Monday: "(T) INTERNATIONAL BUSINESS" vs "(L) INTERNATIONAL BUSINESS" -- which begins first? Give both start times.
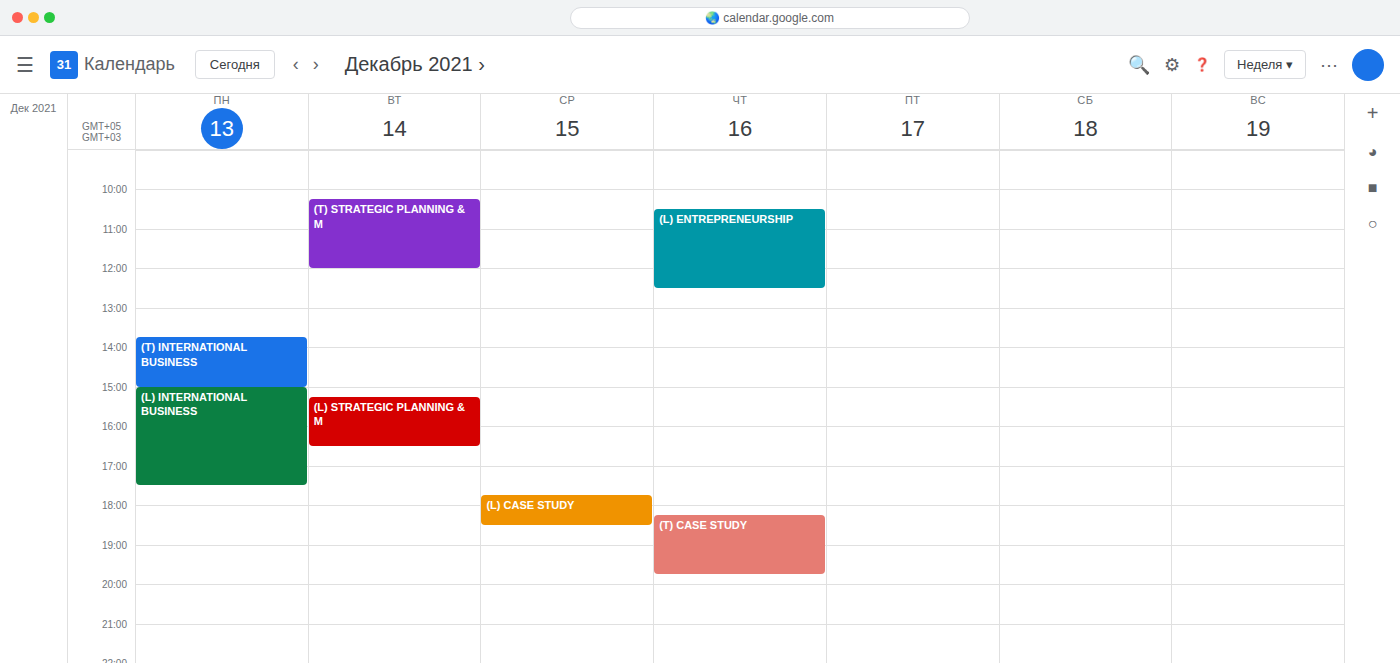
"(T) INTERNATIONAL BUSINESS" 1:45 PM; "(L) INTERNATIONAL BUSINESS" 3:00 PM.